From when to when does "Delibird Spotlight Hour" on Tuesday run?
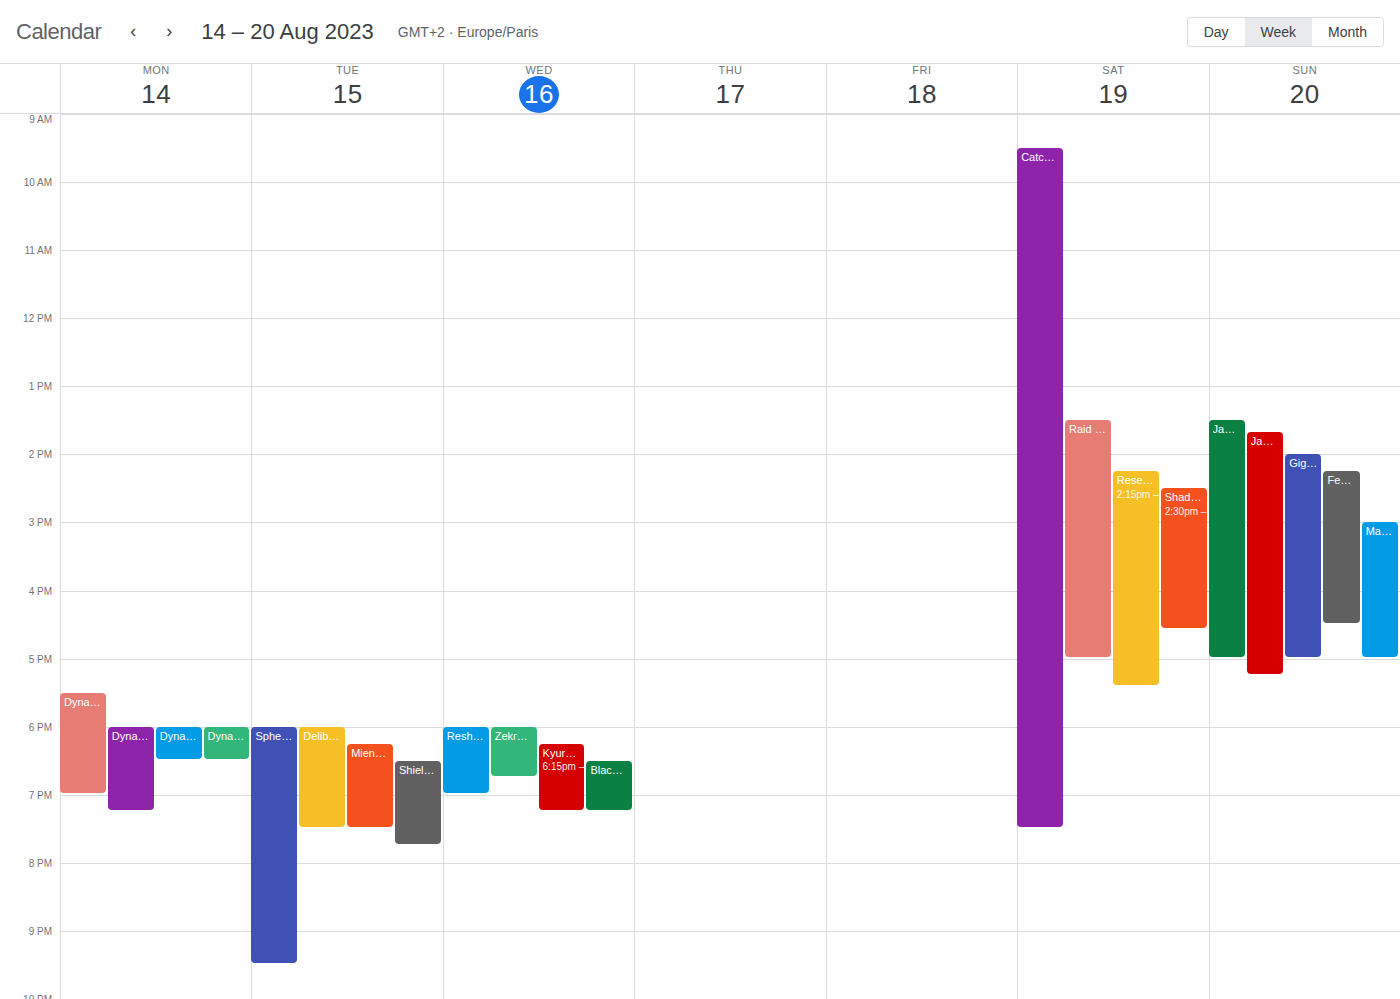
6:00 PM to 7:30 PM